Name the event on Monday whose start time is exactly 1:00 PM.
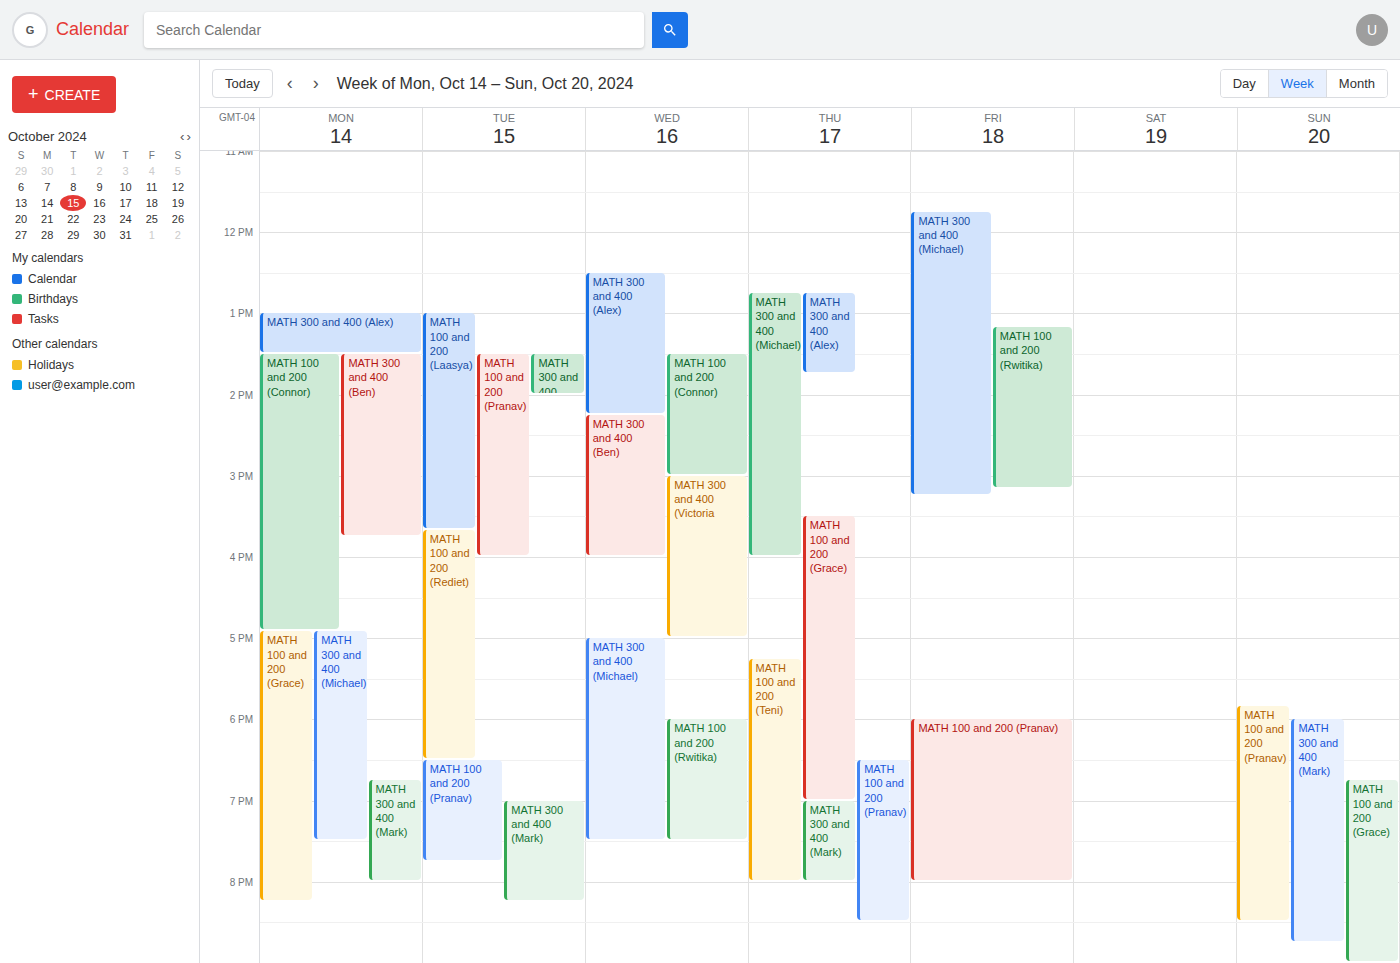
"MATH 300 and 400 (Alex)"